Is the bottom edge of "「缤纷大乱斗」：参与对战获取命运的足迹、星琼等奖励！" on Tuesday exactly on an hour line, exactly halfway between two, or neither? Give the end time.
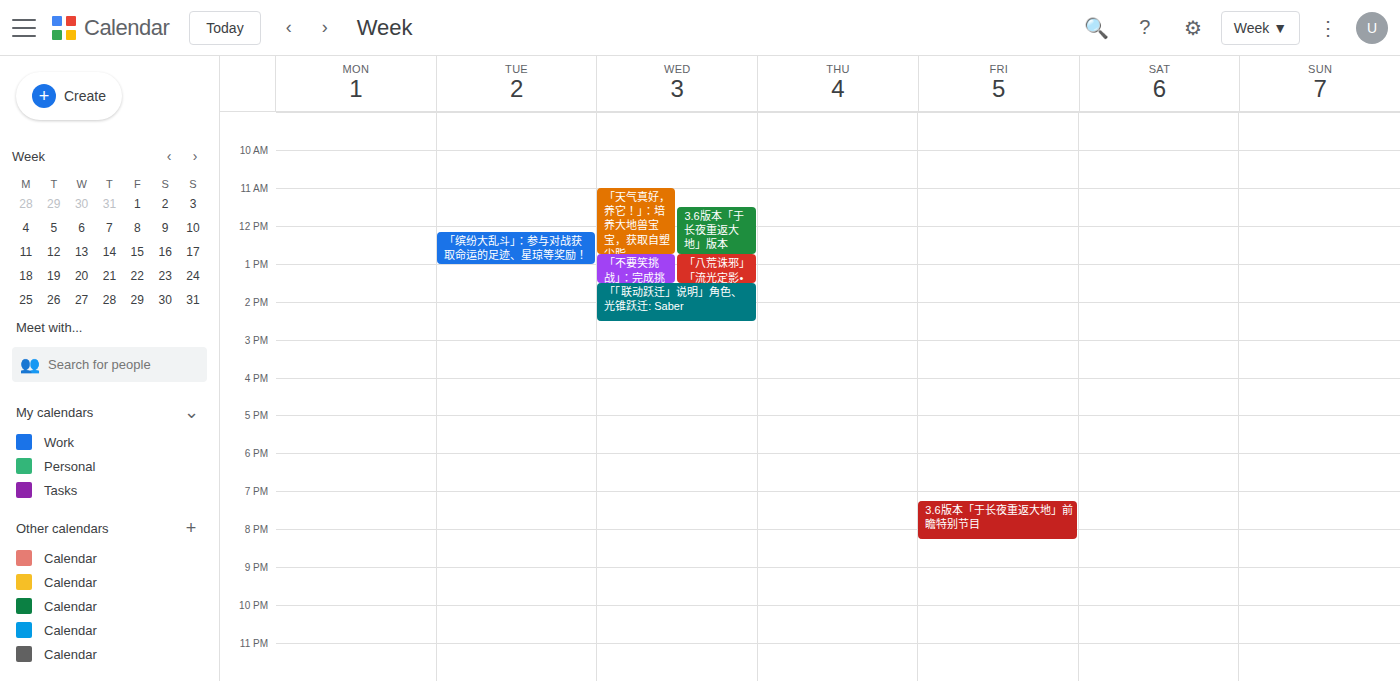
1:00 PM -- exactly on the 1 PM line.